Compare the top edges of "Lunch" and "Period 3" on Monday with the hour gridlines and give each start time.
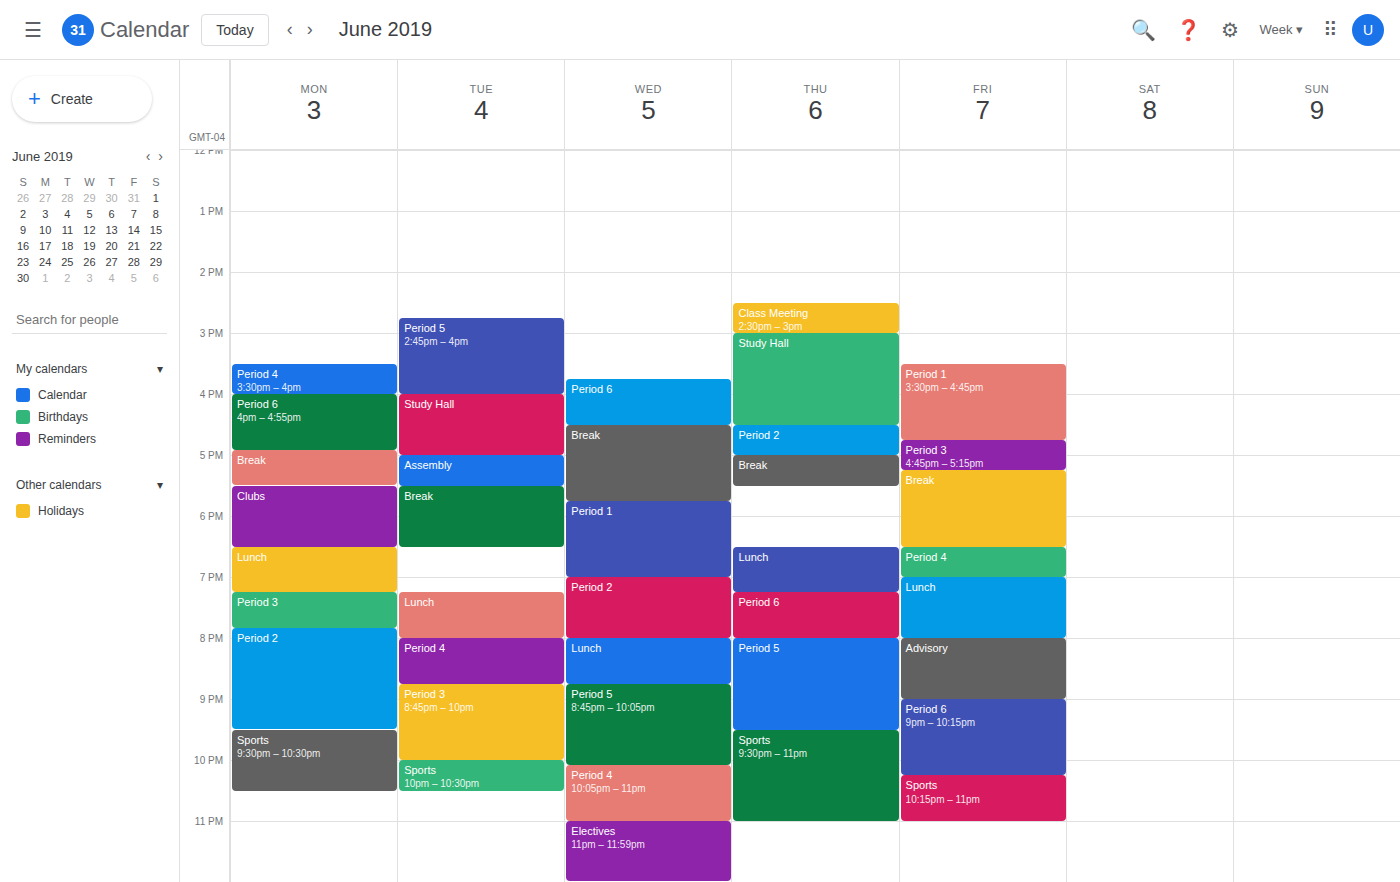
"Lunch": 6:30 PM, halfway between the 6 PM and 7 PM lines. "Period 3": 7:15 PM, neither: a quarter of the way from the 7 PM line to the 8 PM line.